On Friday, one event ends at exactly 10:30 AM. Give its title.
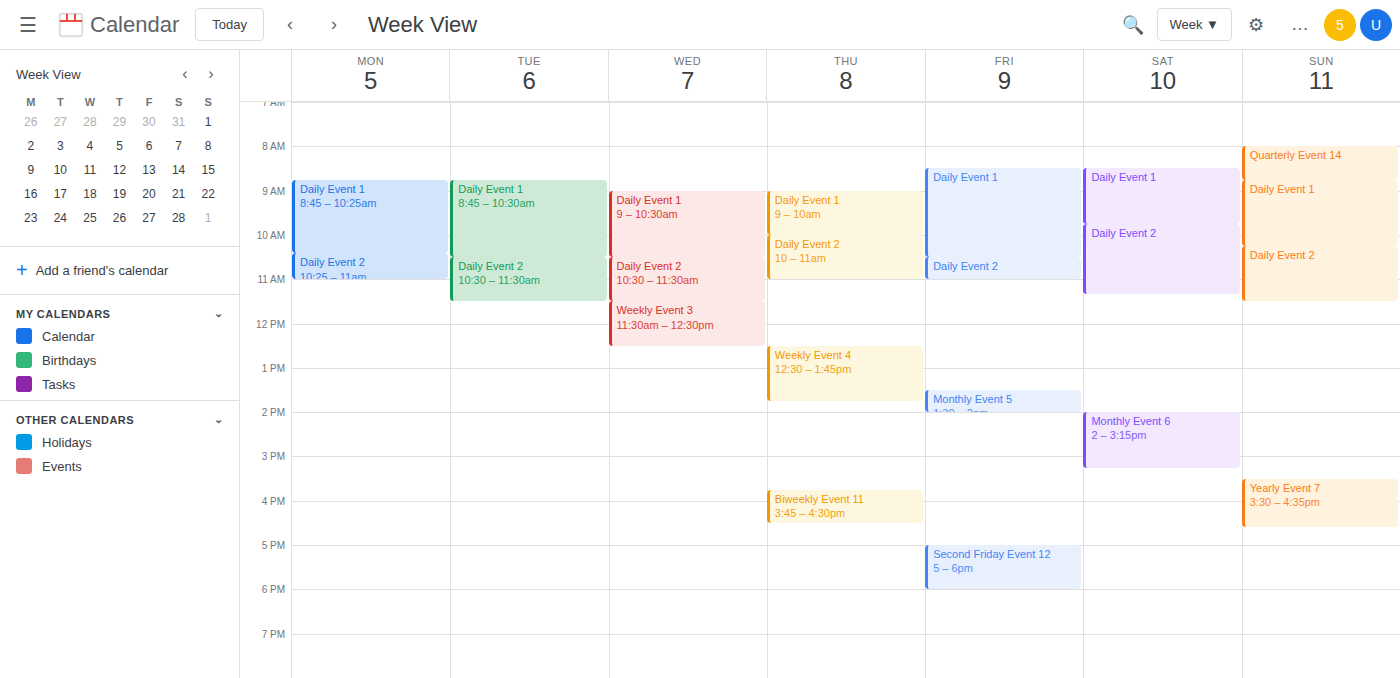
"Daily Event 1"